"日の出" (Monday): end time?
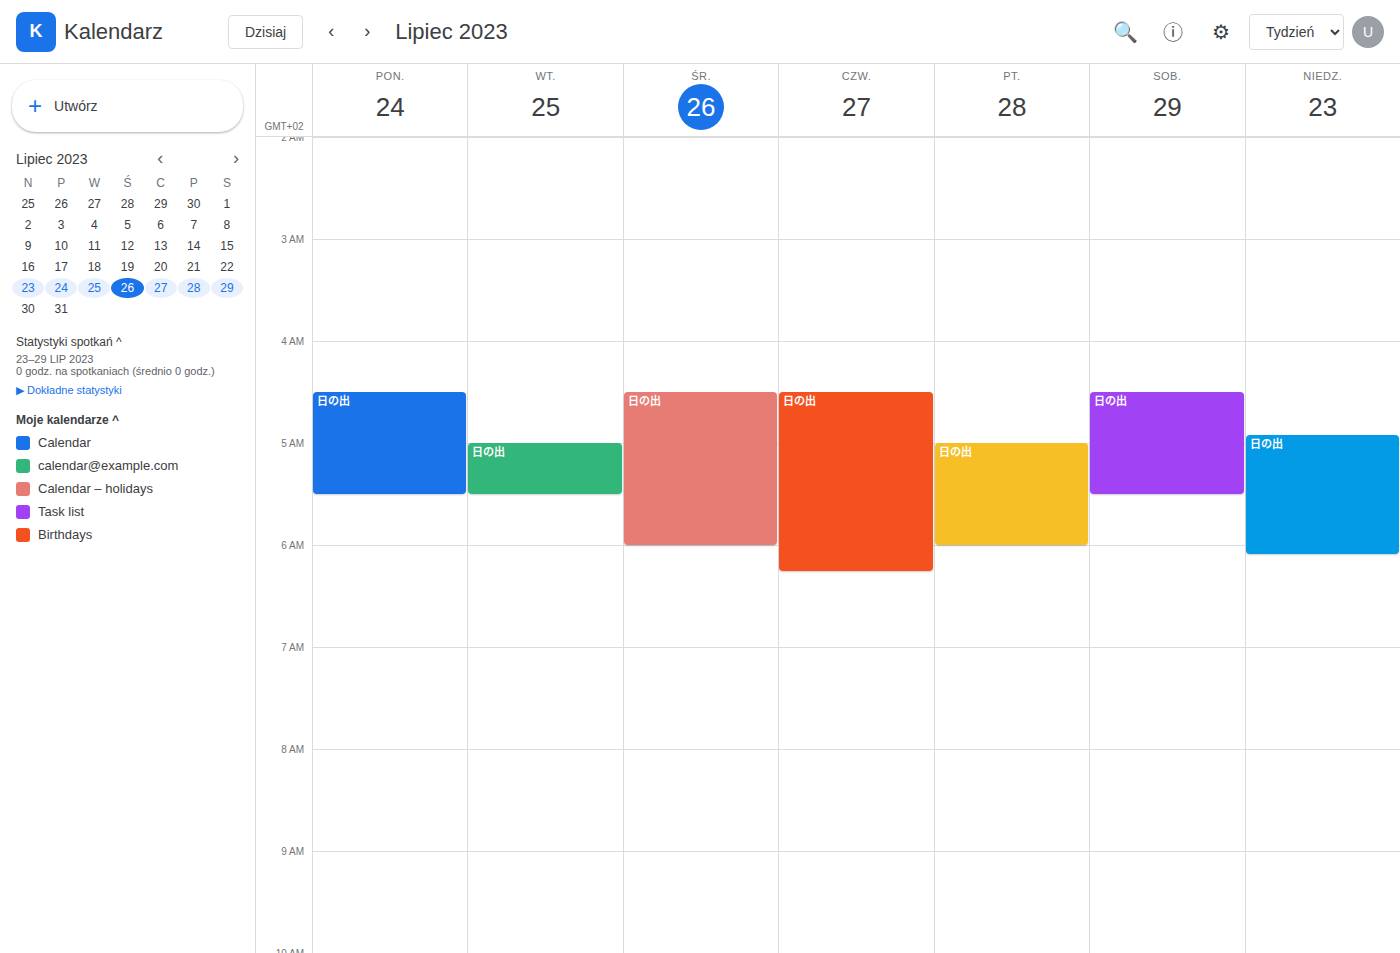
5:30 AM